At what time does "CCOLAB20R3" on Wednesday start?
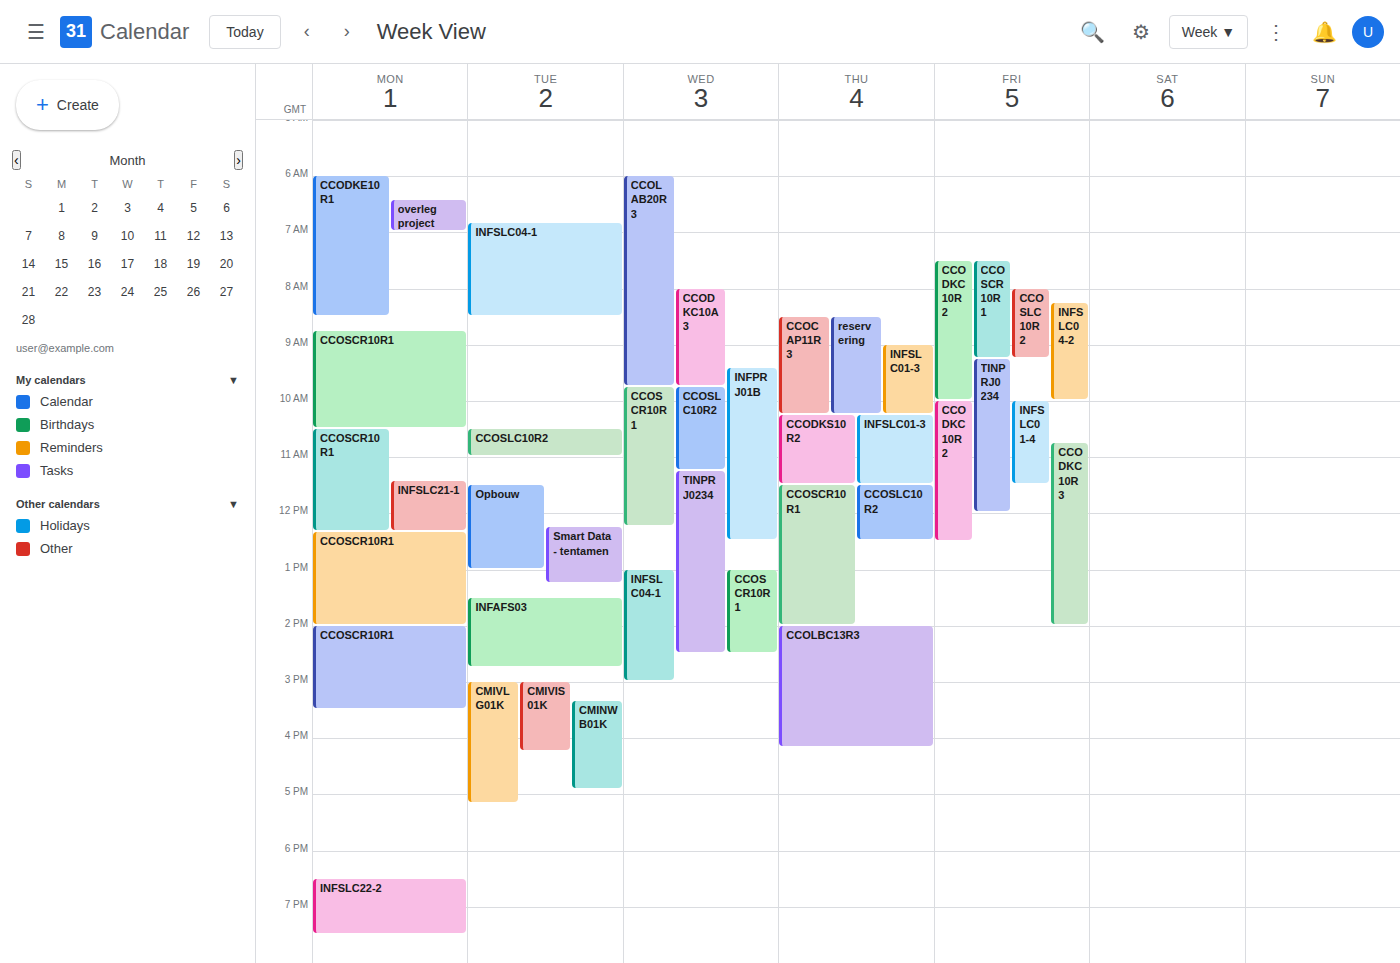
6:00 AM